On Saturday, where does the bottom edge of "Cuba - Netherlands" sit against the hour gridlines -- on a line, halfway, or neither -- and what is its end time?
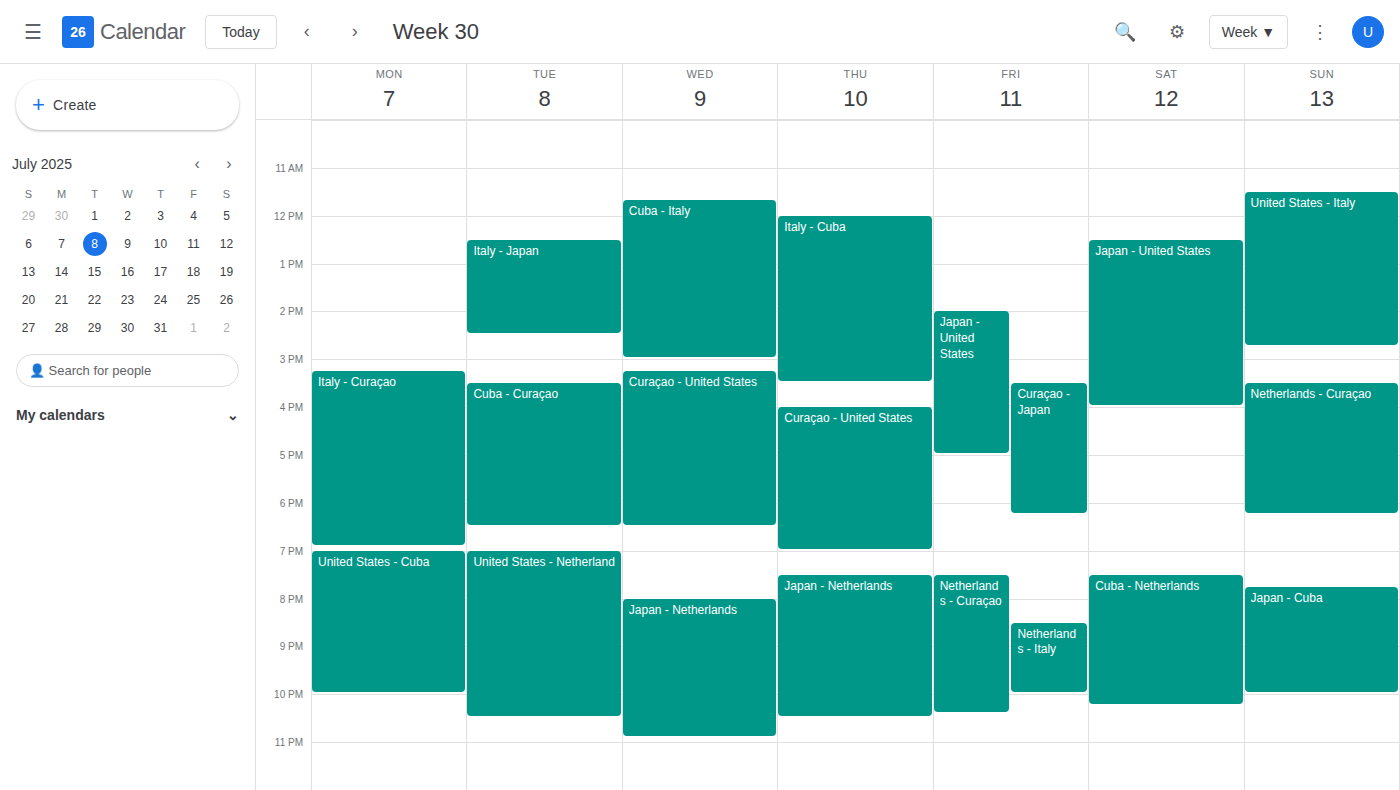
10:15 PM -- neither: a quarter of the way from the 10 PM line to the 11 PM line.